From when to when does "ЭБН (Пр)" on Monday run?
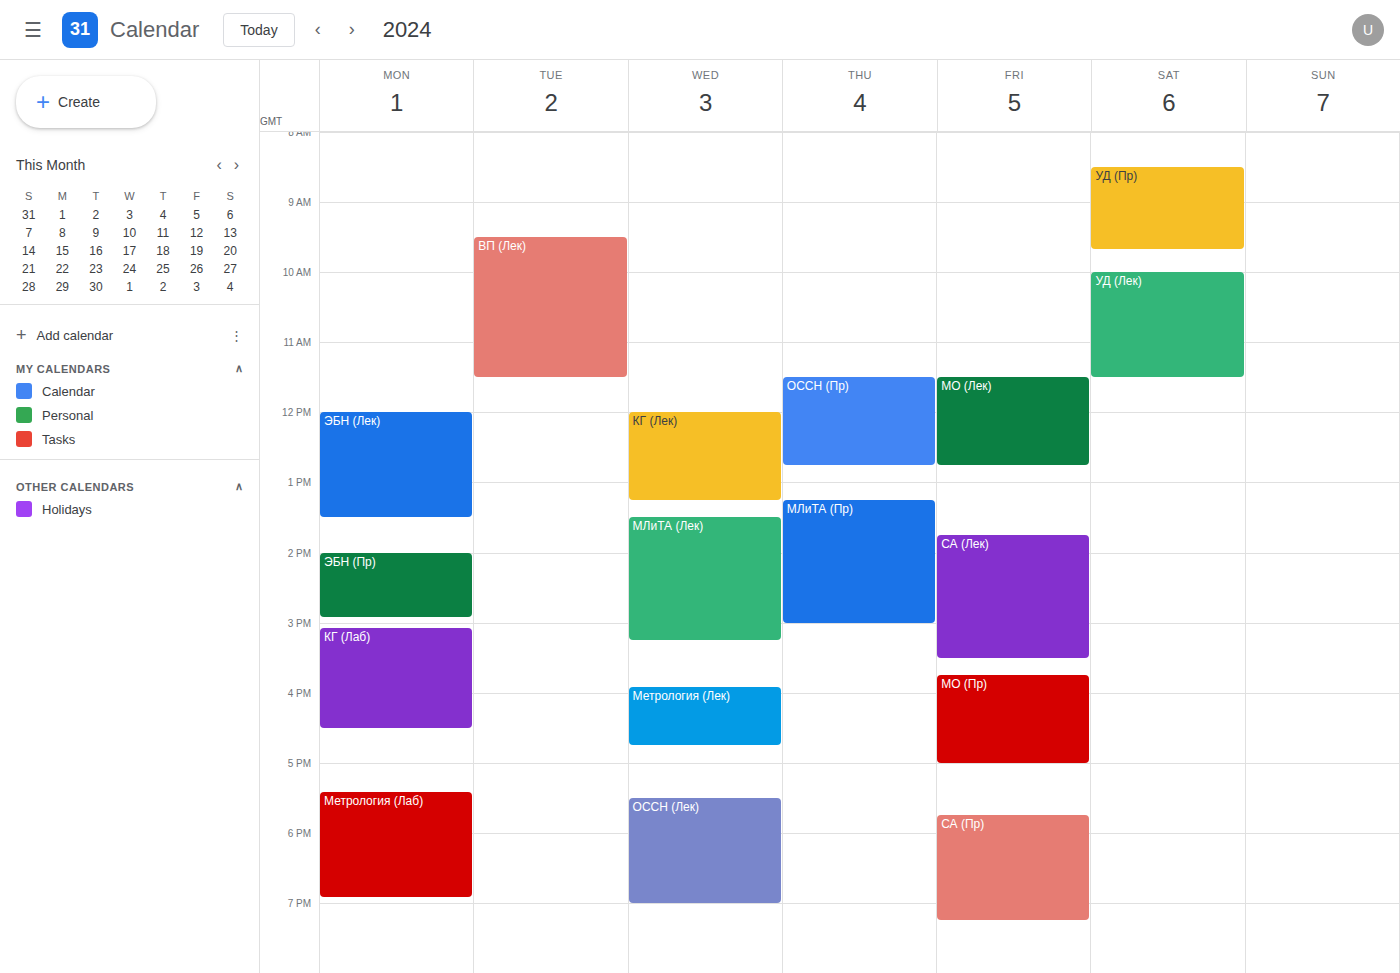
2:00 PM to 2:55 PM